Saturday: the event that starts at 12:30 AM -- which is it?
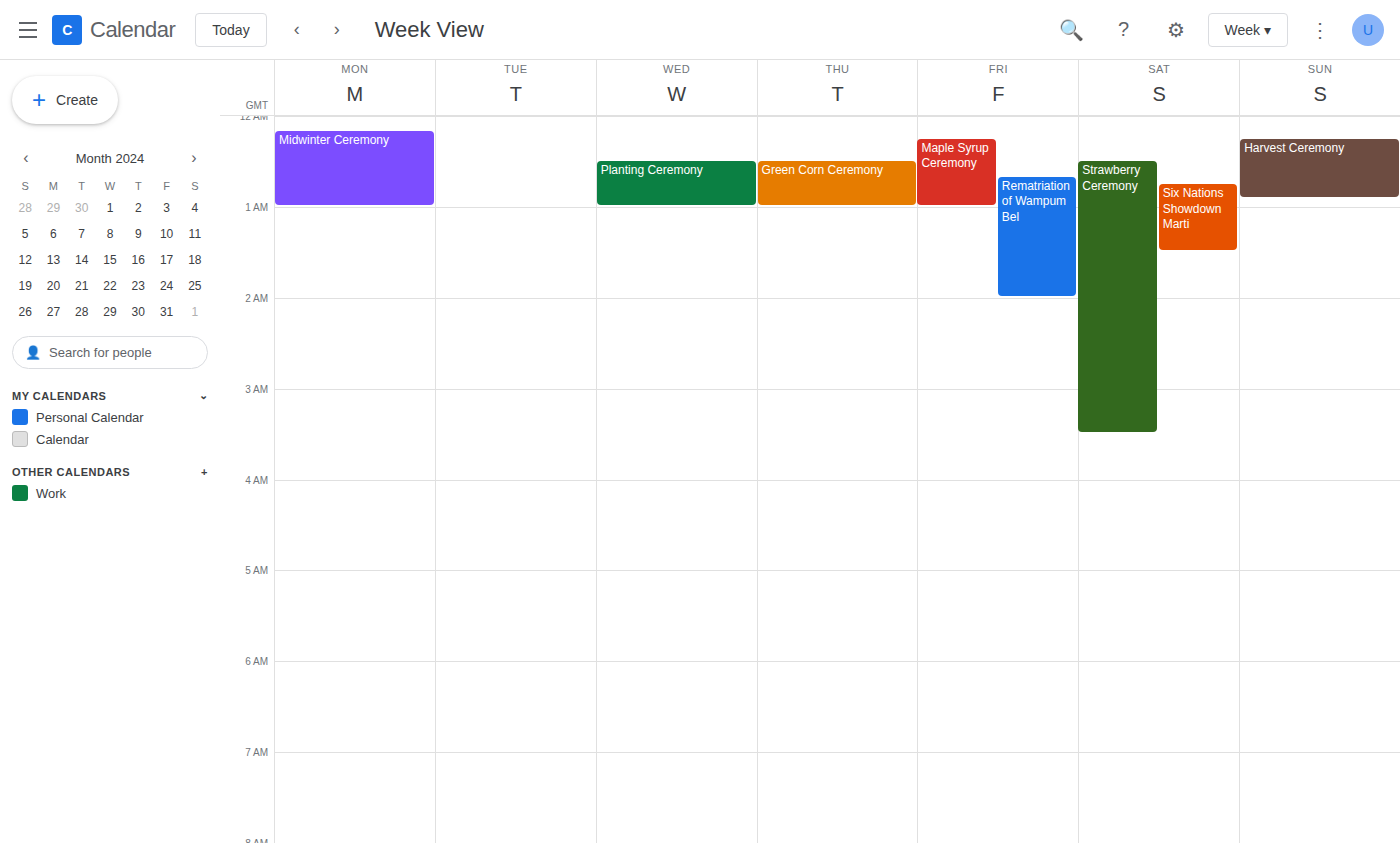
"Strawberry Ceremony"